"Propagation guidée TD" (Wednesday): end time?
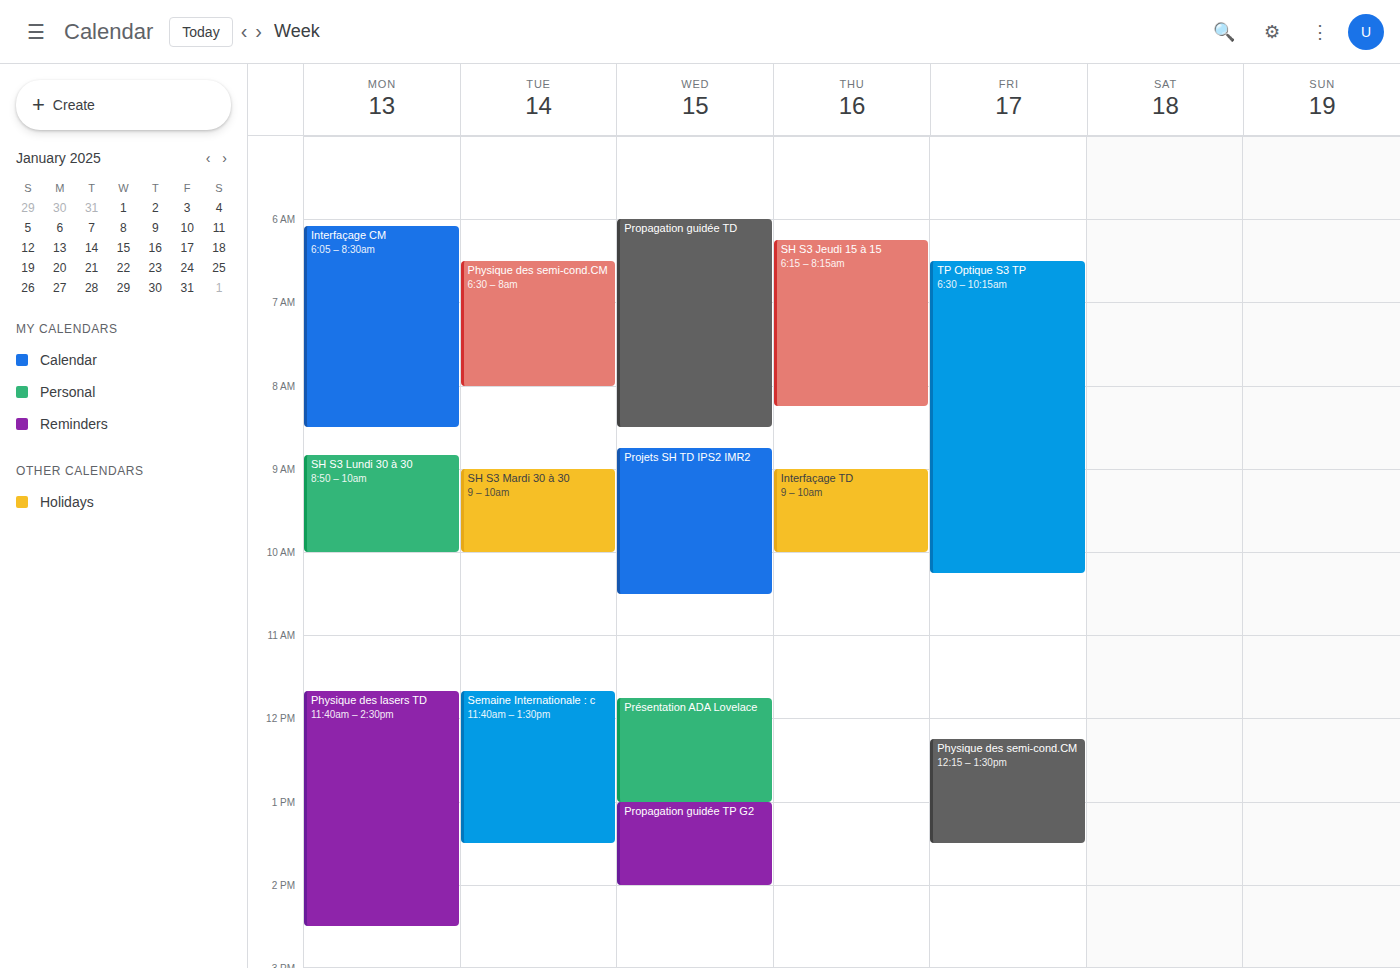
8:30 AM